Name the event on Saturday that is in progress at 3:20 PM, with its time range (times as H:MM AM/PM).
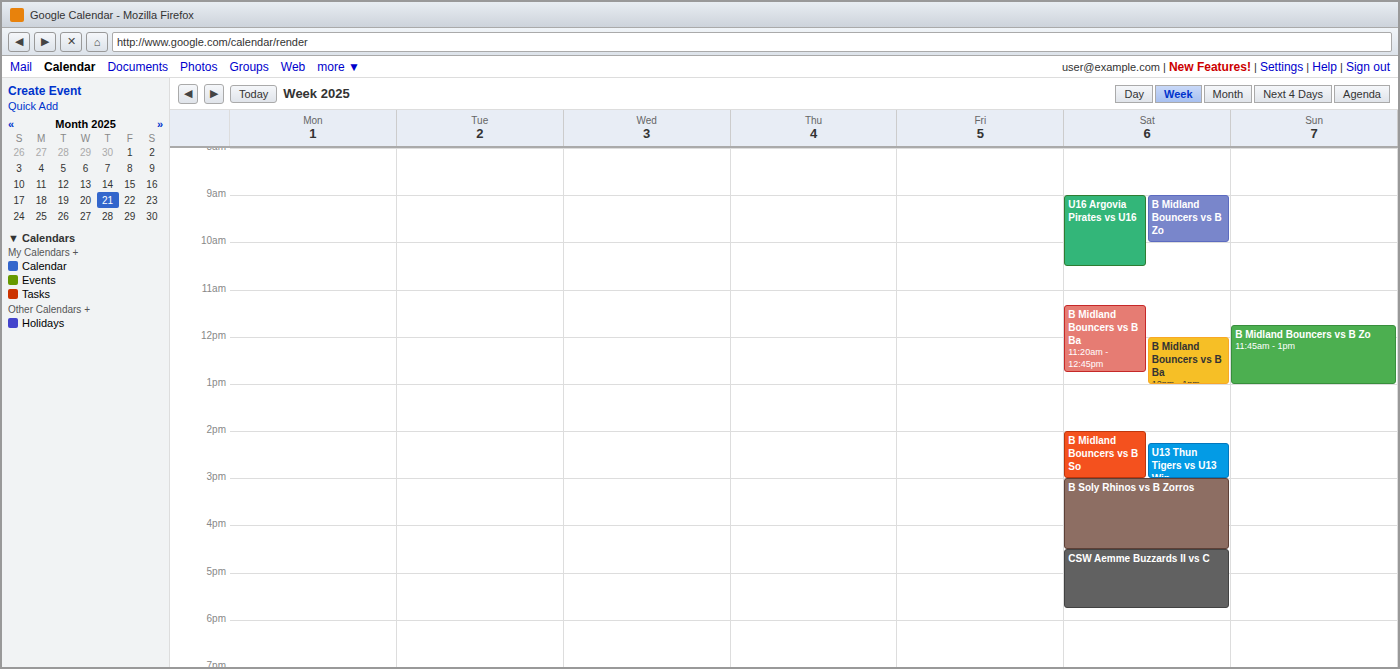
"B Soly Rhinos vs B Zorros", 3:00 PM to 4:30 PM